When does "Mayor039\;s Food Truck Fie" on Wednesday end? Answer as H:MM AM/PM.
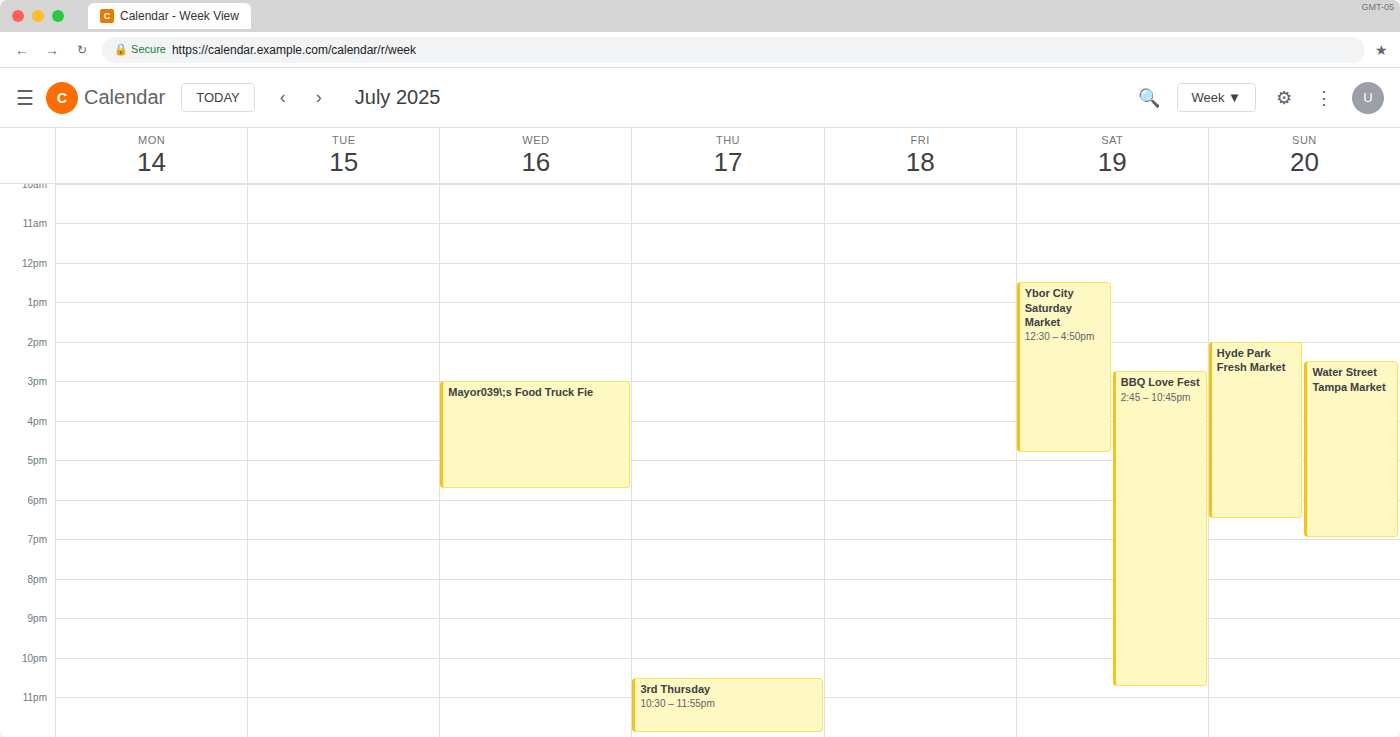
5:45 PM